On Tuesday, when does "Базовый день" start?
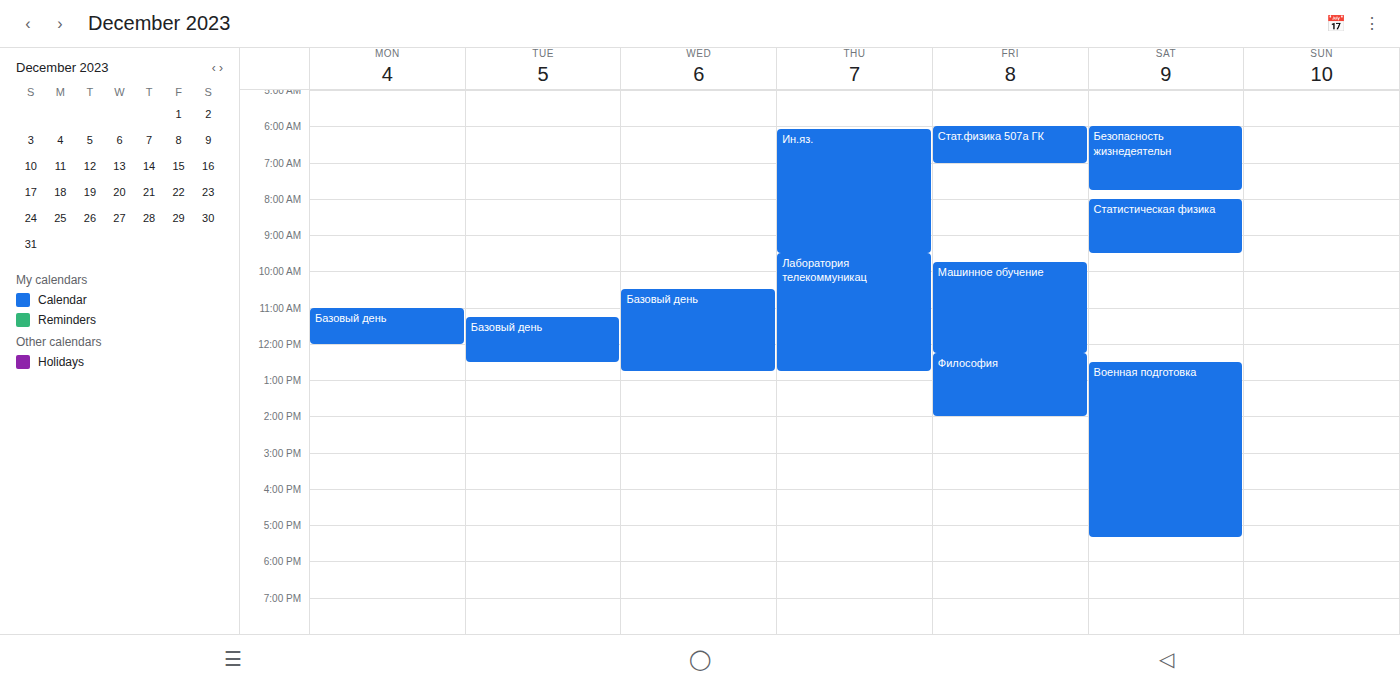
11:15 AM